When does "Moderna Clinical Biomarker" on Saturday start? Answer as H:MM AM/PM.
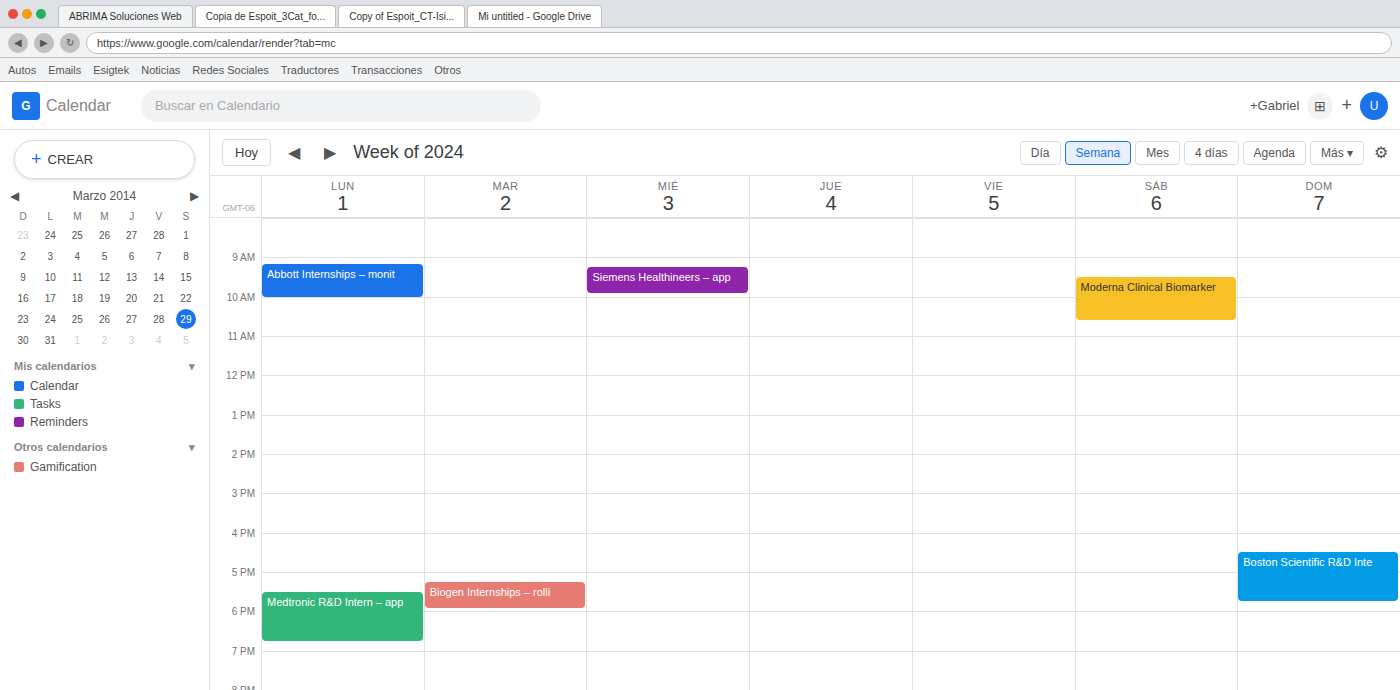
9:30 AM